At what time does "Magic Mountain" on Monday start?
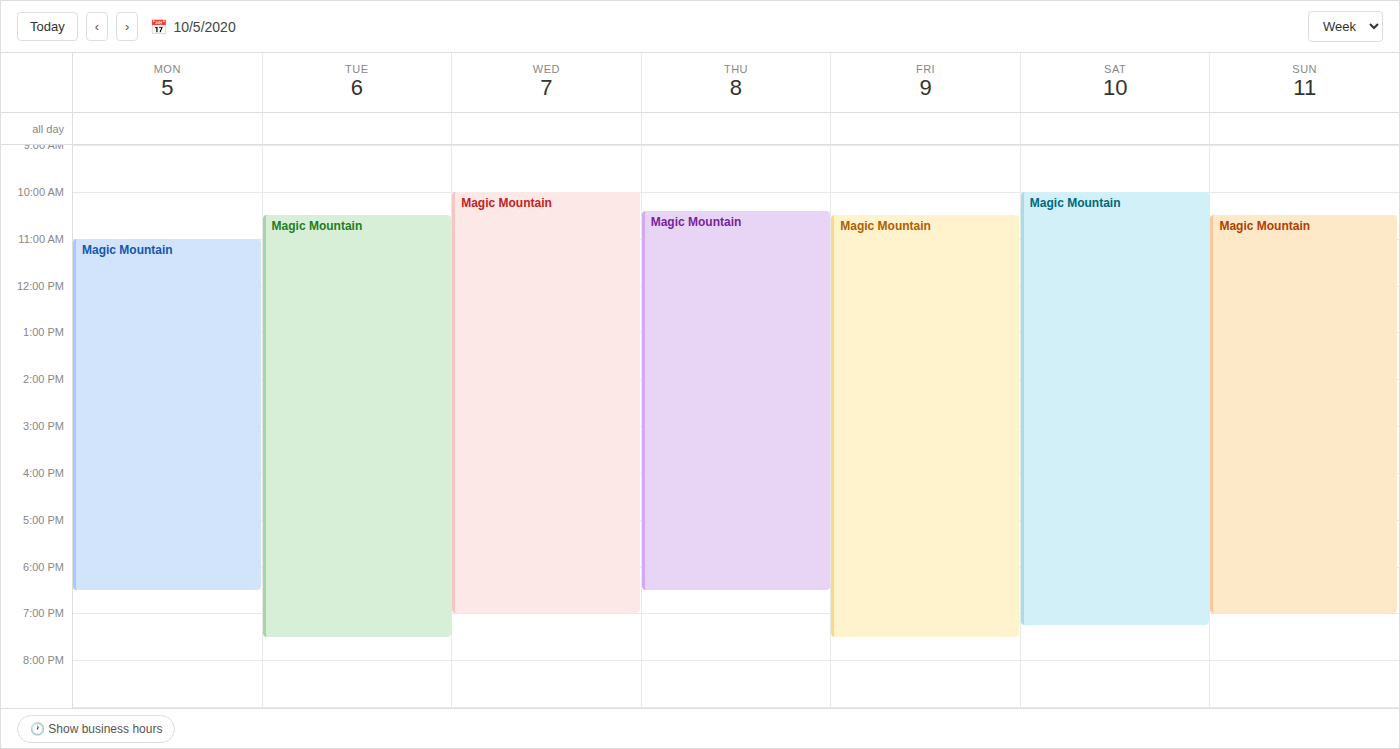
11:00 AM